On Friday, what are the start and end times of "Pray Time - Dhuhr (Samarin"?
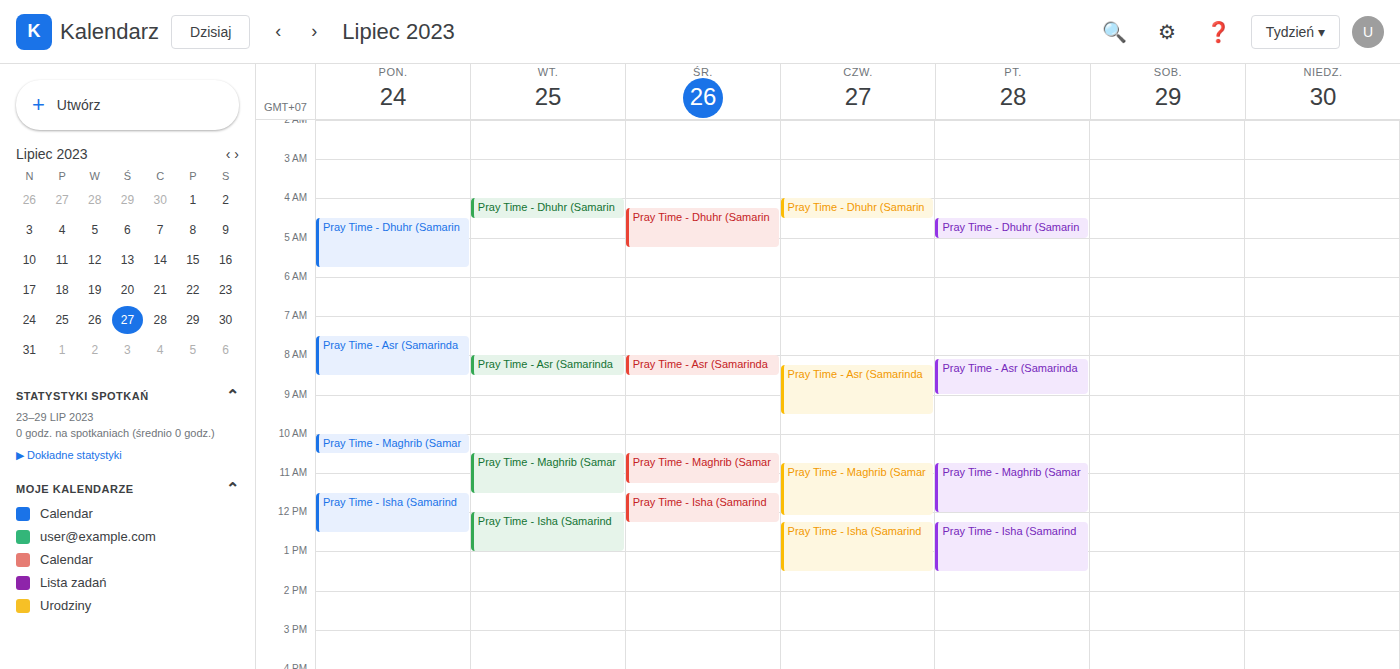
4:30 AM to 5:00 AM